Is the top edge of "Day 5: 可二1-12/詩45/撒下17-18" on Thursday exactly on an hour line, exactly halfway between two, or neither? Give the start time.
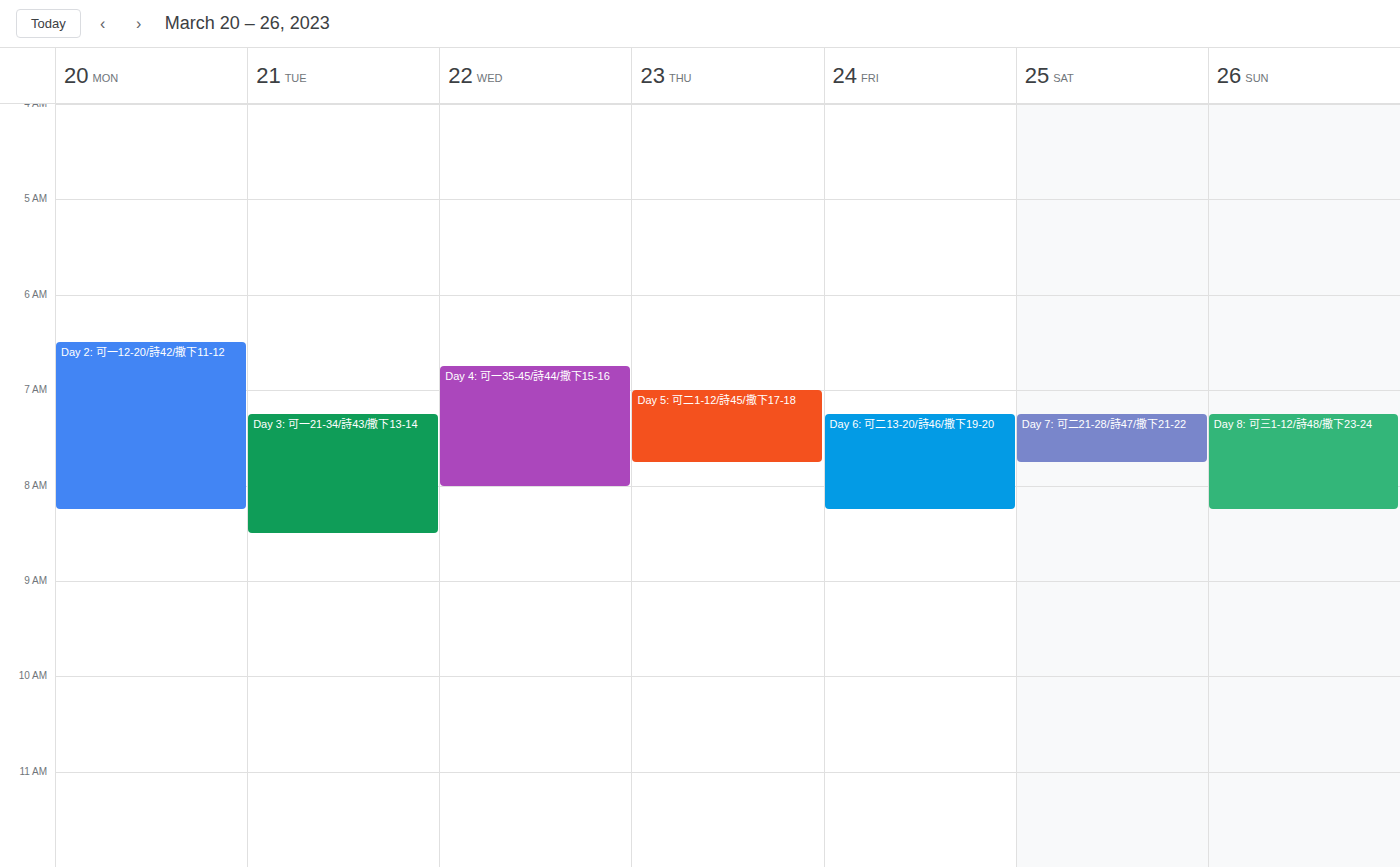
7:00 AM -- exactly on the 7 AM line.